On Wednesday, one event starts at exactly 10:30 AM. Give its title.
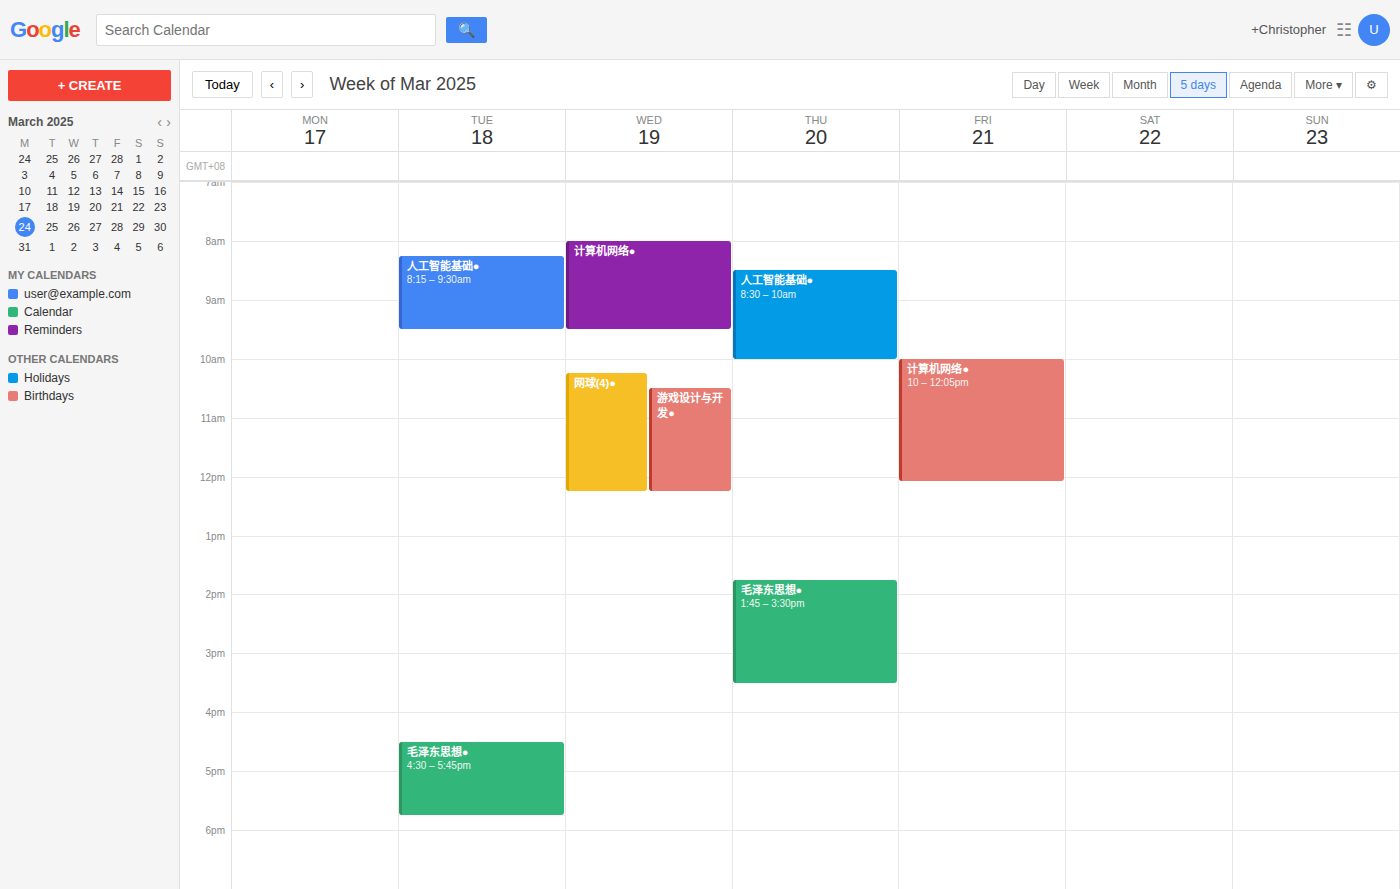
"游戏设计与开发●"